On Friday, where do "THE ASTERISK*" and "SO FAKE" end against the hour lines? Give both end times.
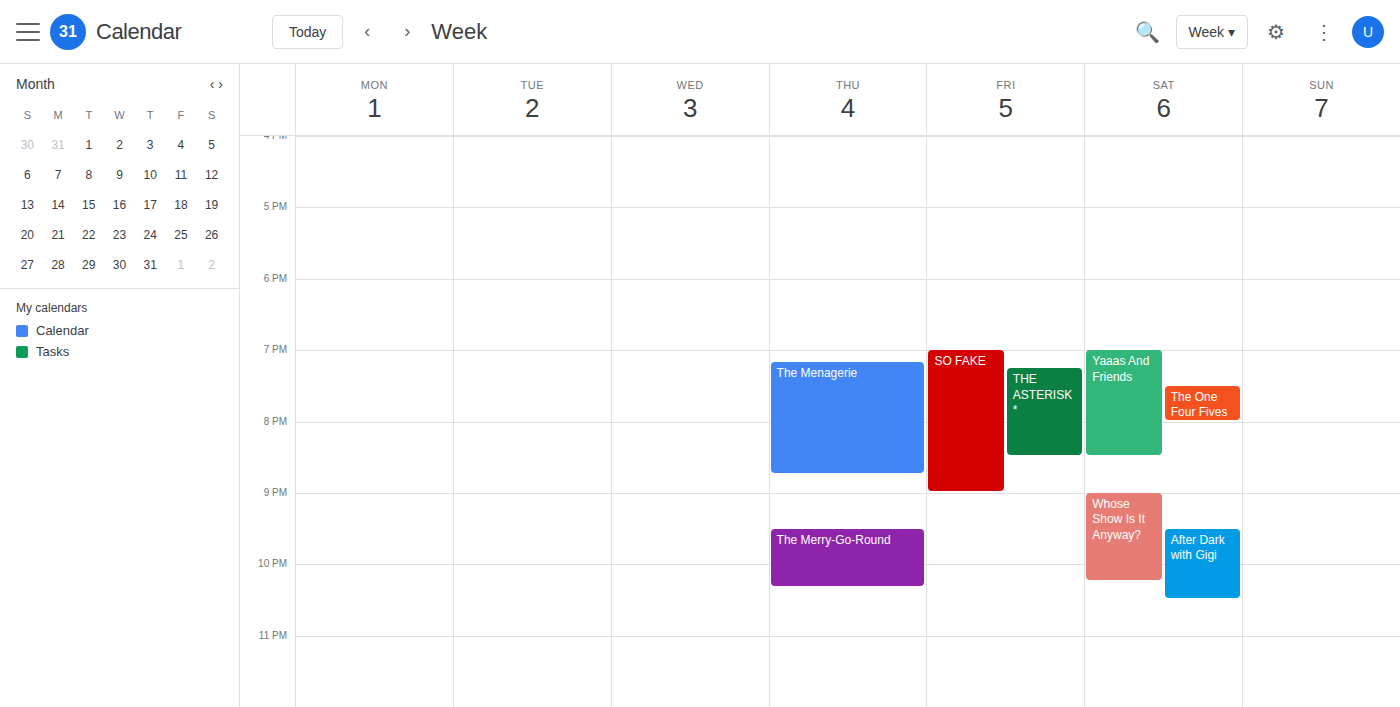
"THE ASTERISK*": 8:30 PM, halfway between the 8 PM and 9 PM lines. "SO FAKE": 9:00 PM, exactly on the 9 PM line.